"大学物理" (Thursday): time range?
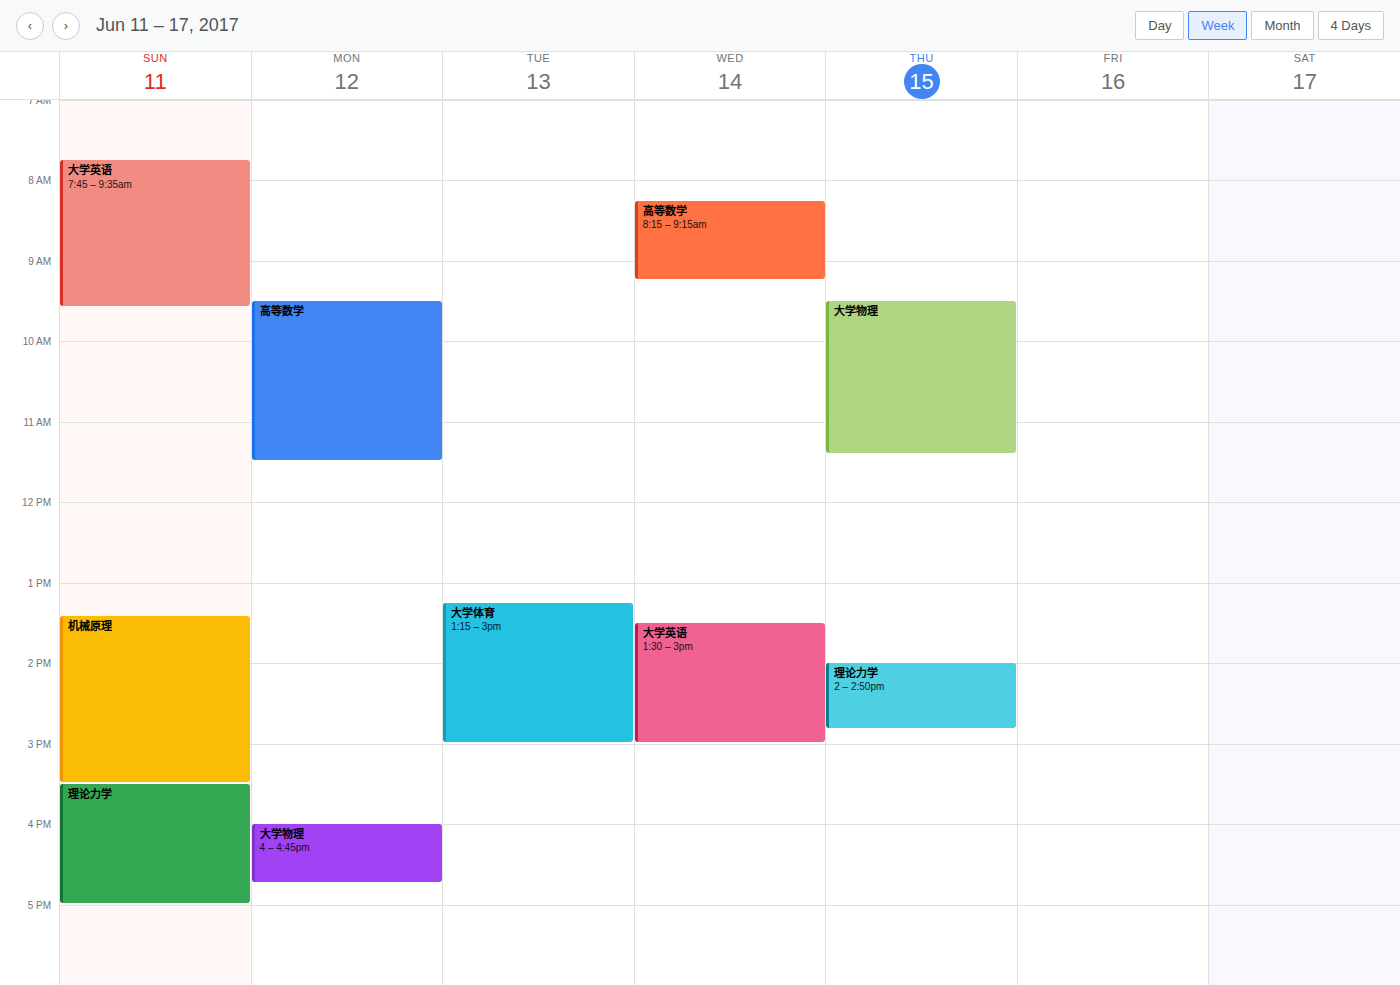
9:30 AM to 11:25 AM